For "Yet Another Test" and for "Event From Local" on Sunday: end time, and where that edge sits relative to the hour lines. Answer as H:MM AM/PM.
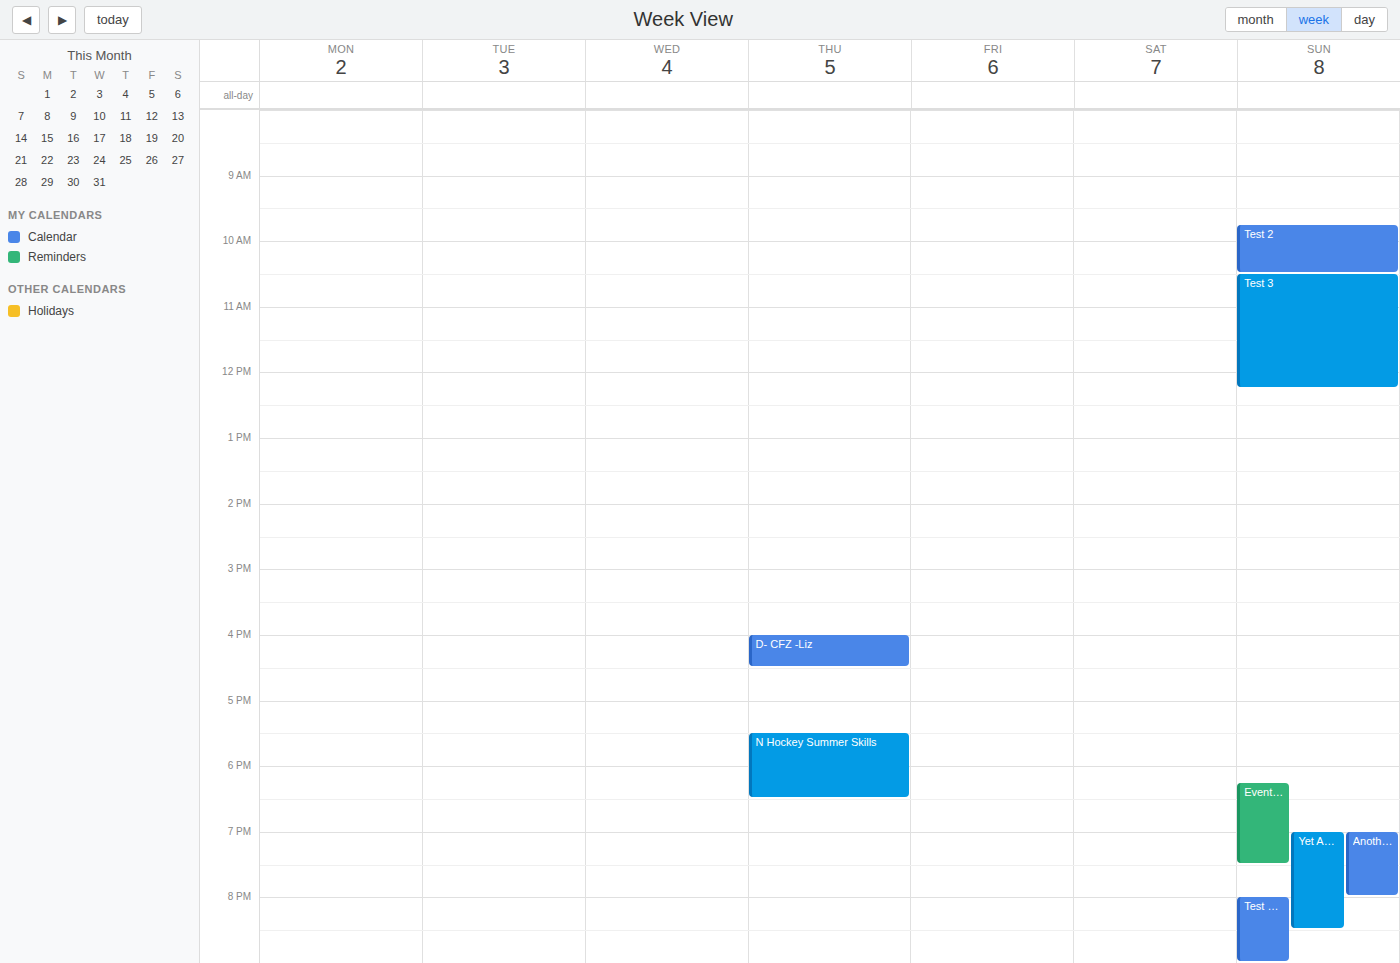
"Yet Another Test": 8:30 PM, halfway between the 8 PM and 9 PM lines. "Event From Local": 7:30 PM, halfway between the 7 PM and 8 PM lines.